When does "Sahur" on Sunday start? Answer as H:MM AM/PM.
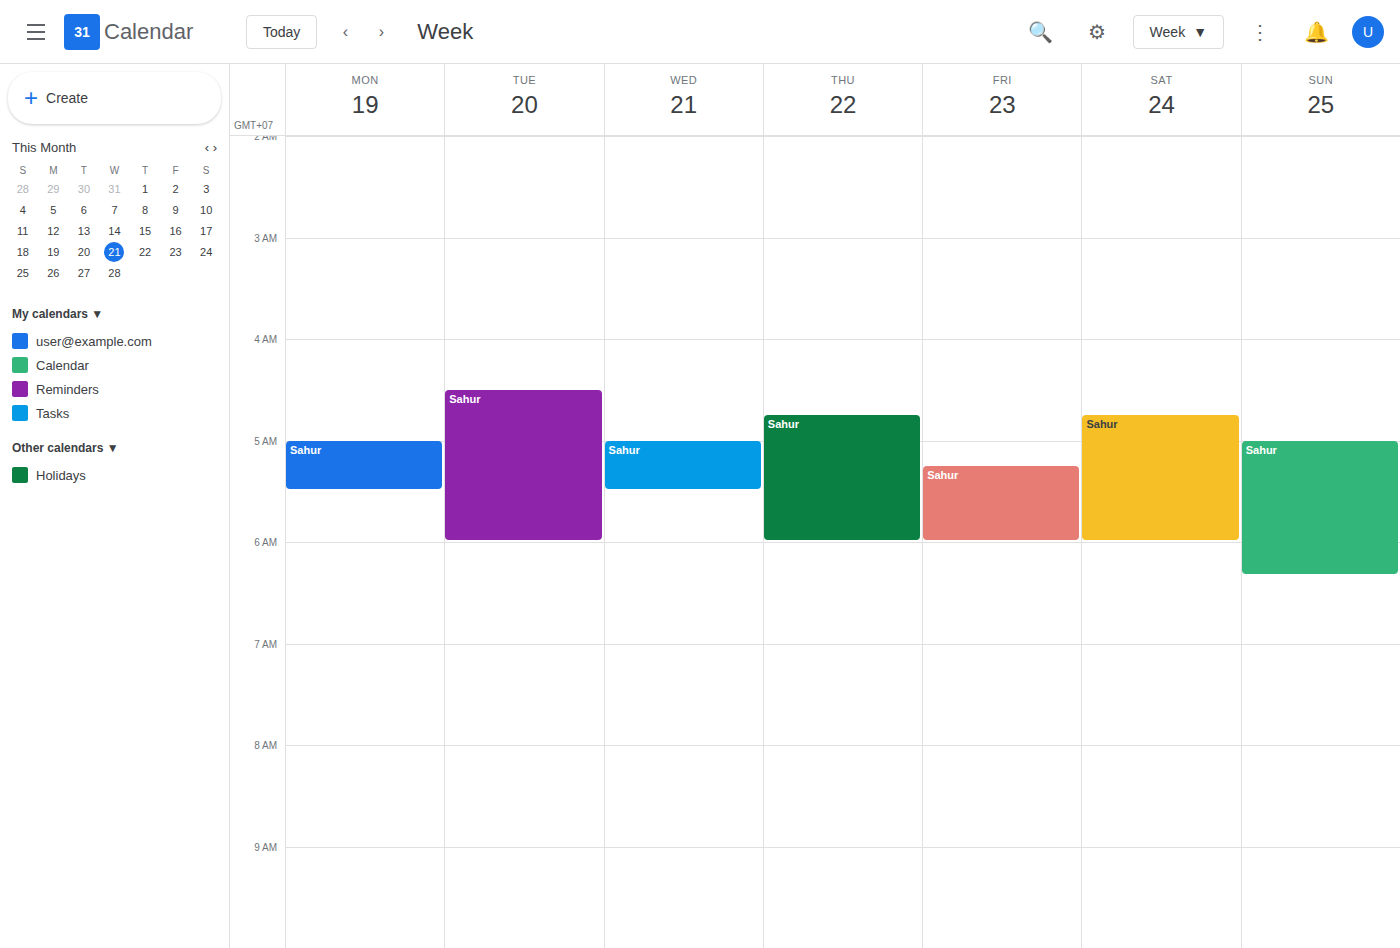
5:00 AM